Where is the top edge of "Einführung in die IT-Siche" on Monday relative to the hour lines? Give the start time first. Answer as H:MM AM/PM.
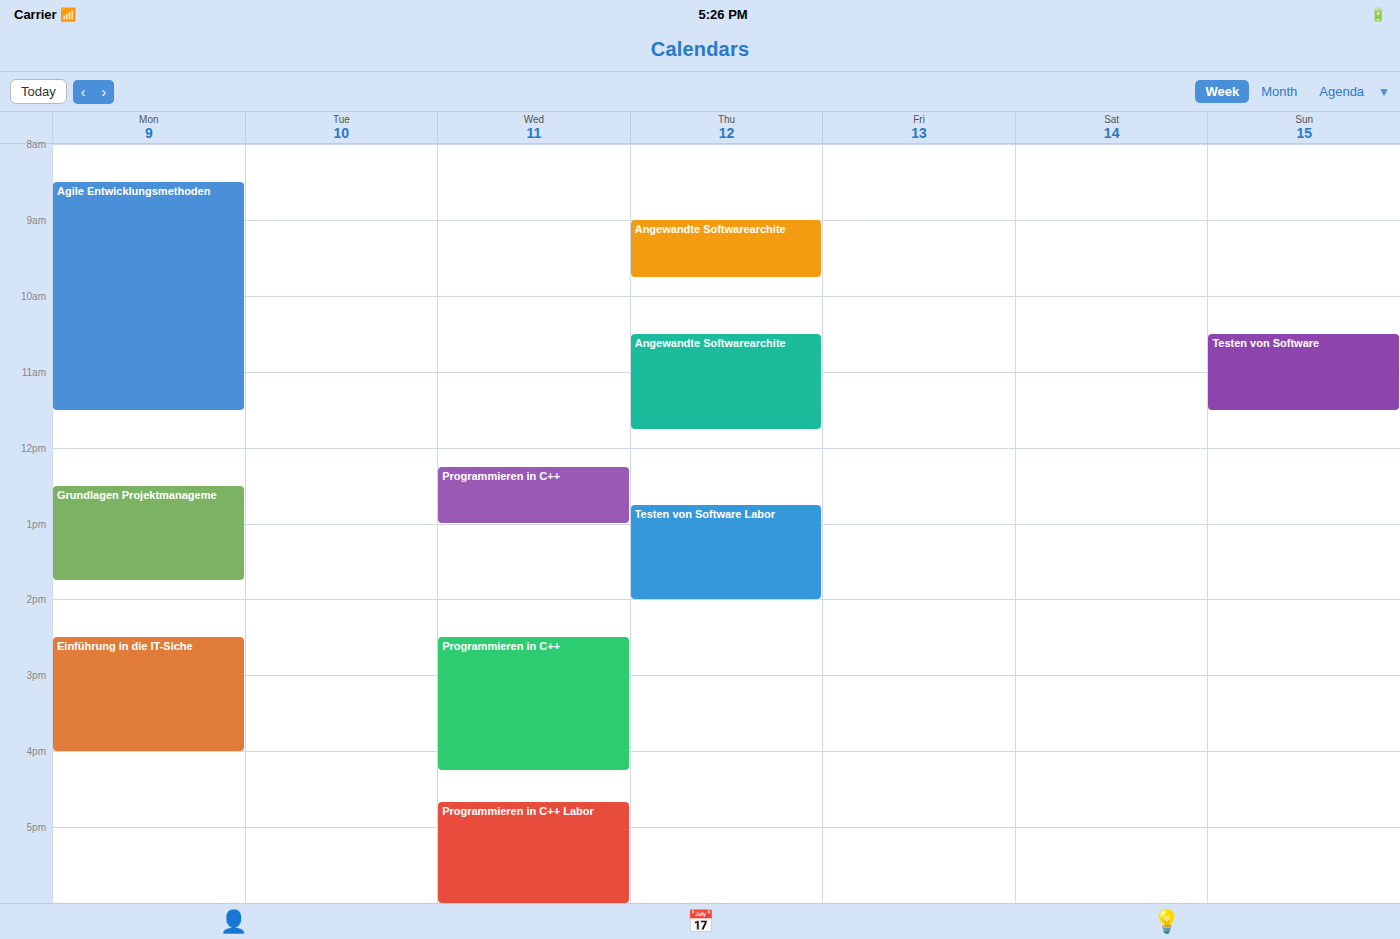
2:30 PM -- halfway between the 2 PM and 3 PM lines.